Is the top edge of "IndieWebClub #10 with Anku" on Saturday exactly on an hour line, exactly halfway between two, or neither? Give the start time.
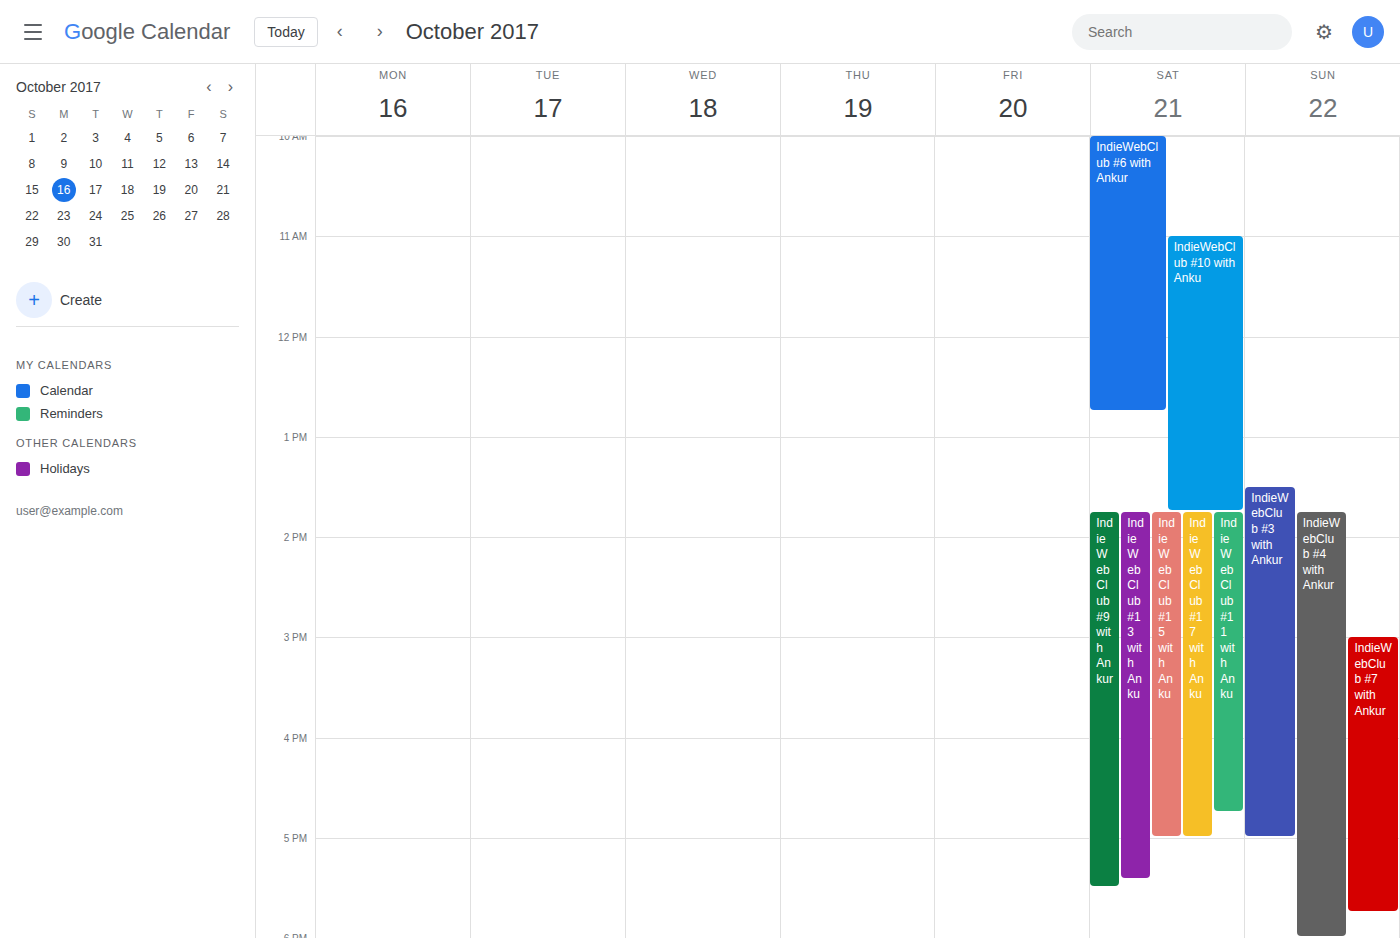
11:00 AM -- exactly on the 11 AM line.